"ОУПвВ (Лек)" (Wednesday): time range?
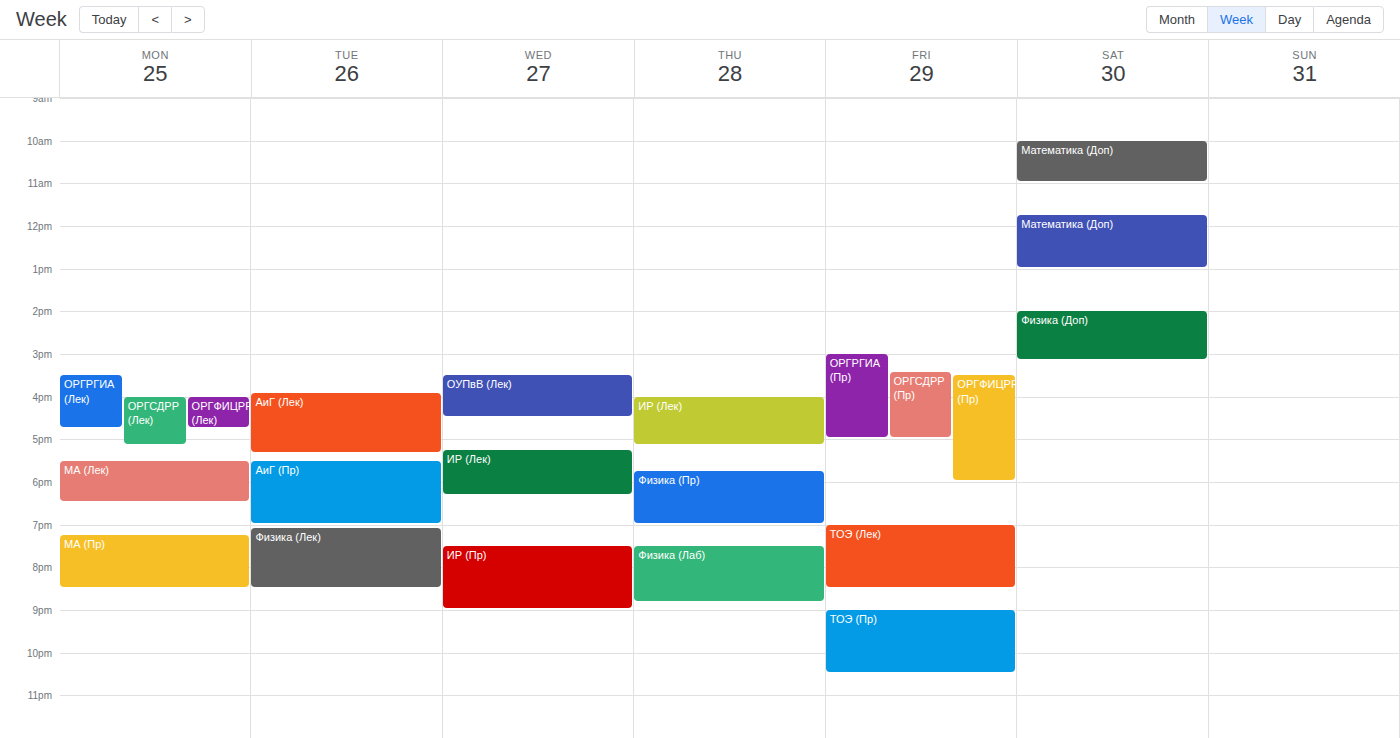
3:30 PM to 4:30 PM